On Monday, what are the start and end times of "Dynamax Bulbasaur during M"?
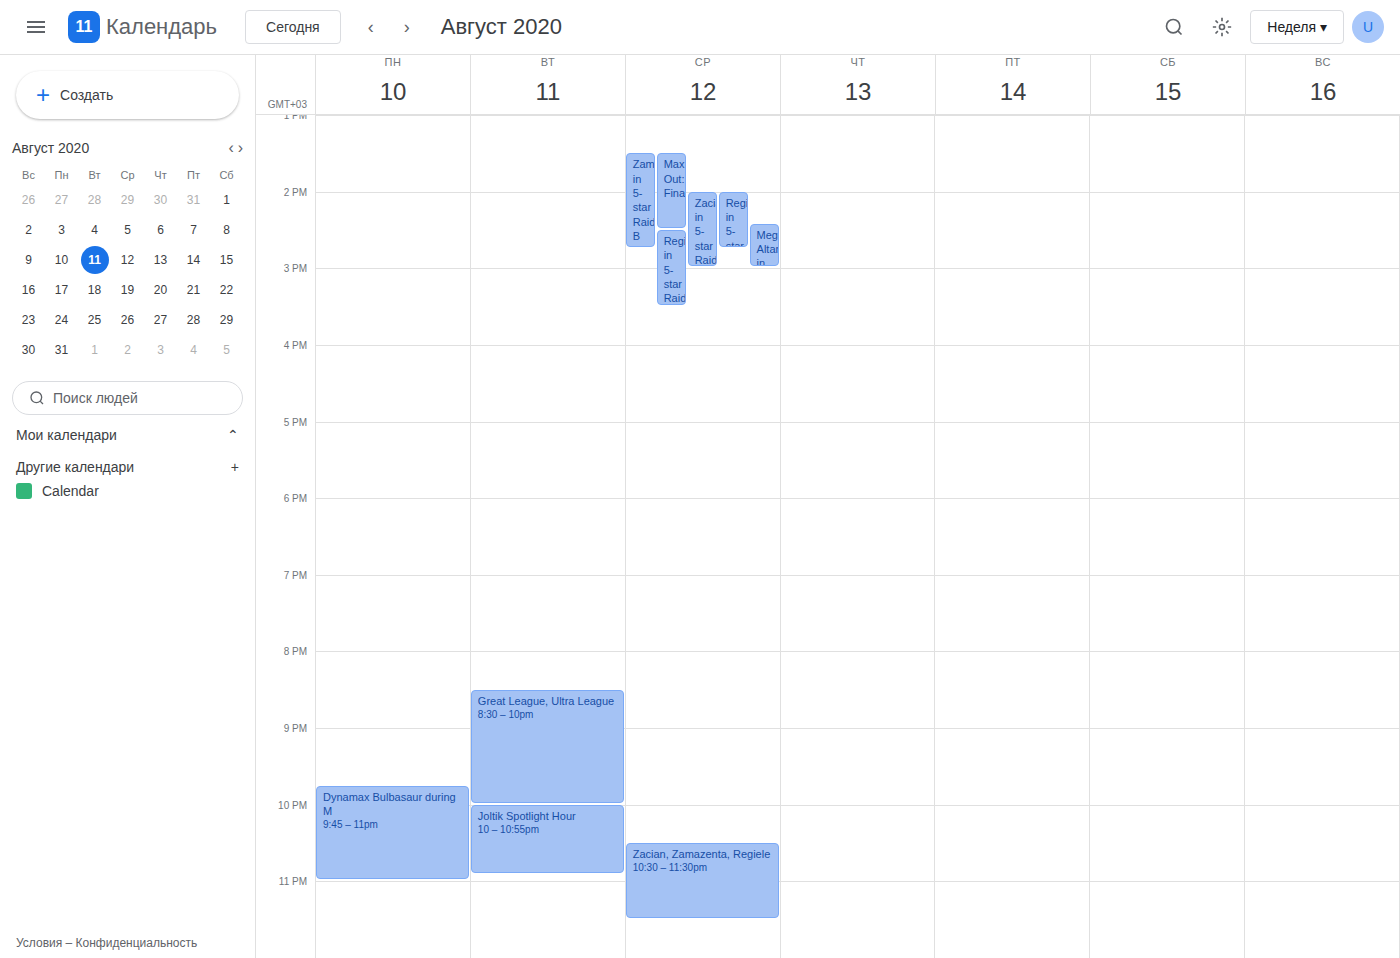
9:45 PM to 11:00 PM